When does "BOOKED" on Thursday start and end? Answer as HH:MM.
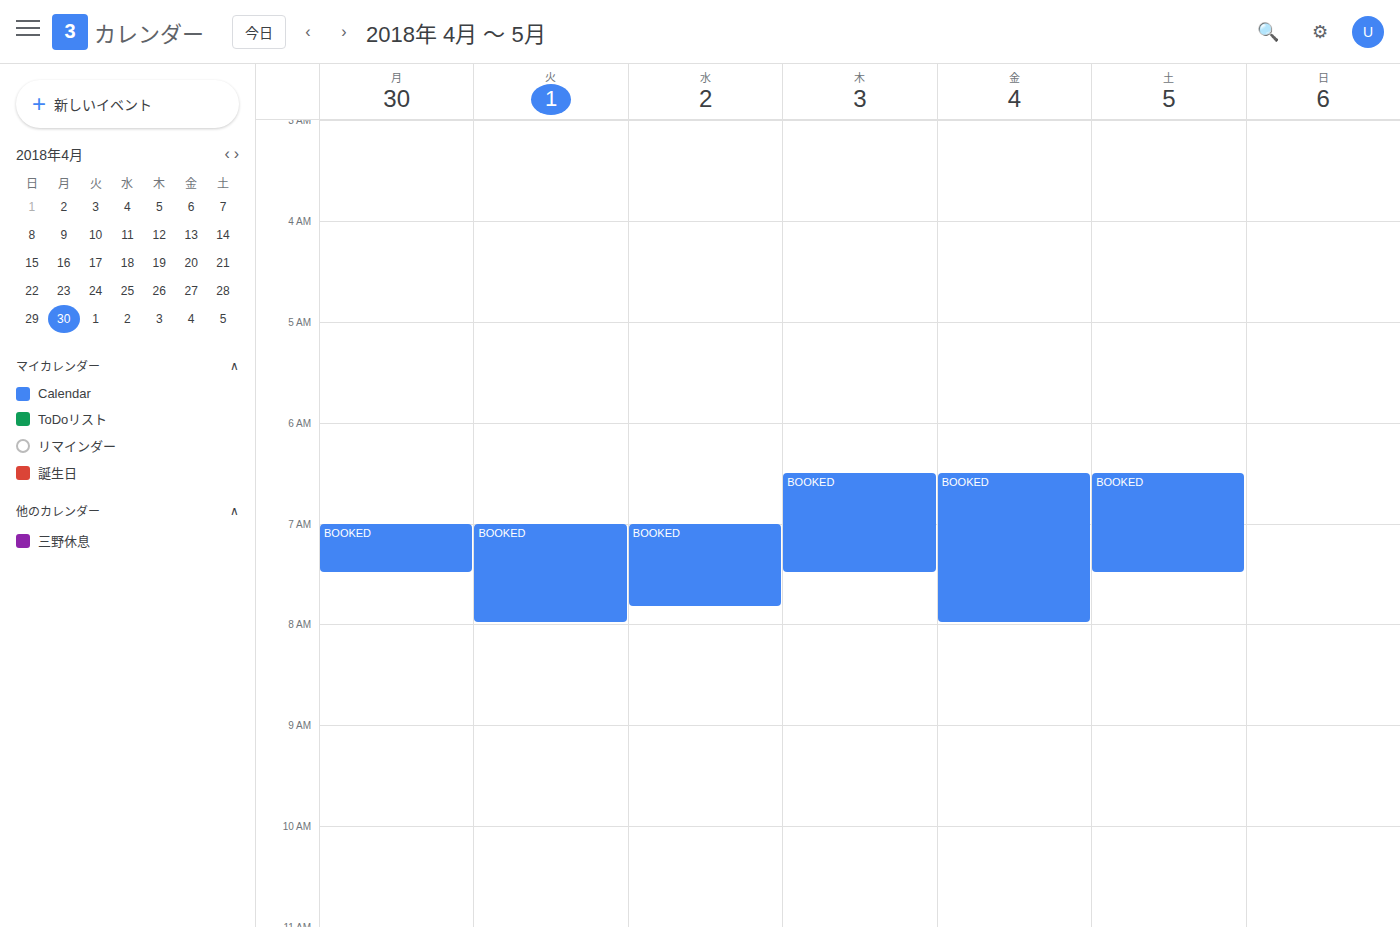
06:30 to 07:30